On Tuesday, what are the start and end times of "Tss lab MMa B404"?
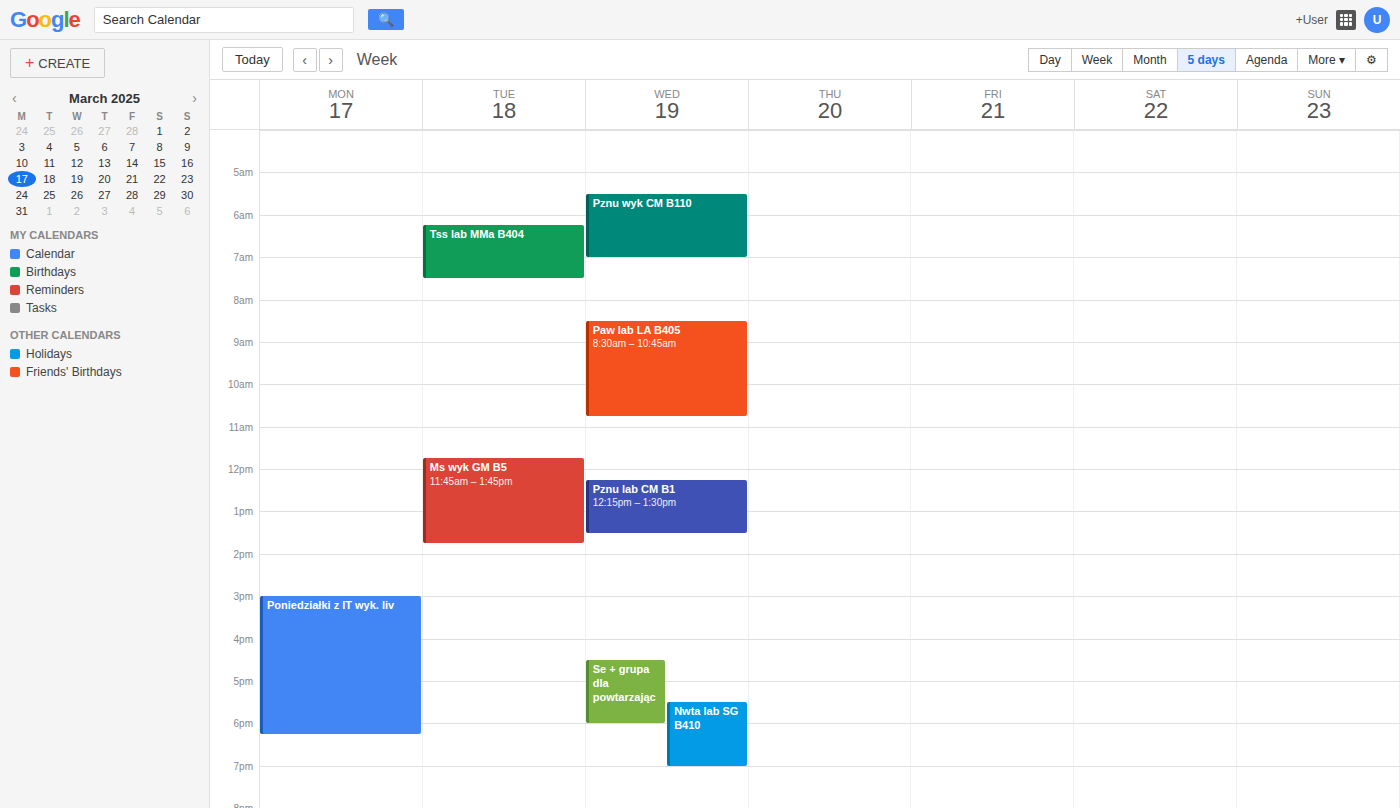
6:15 AM to 7:30 AM